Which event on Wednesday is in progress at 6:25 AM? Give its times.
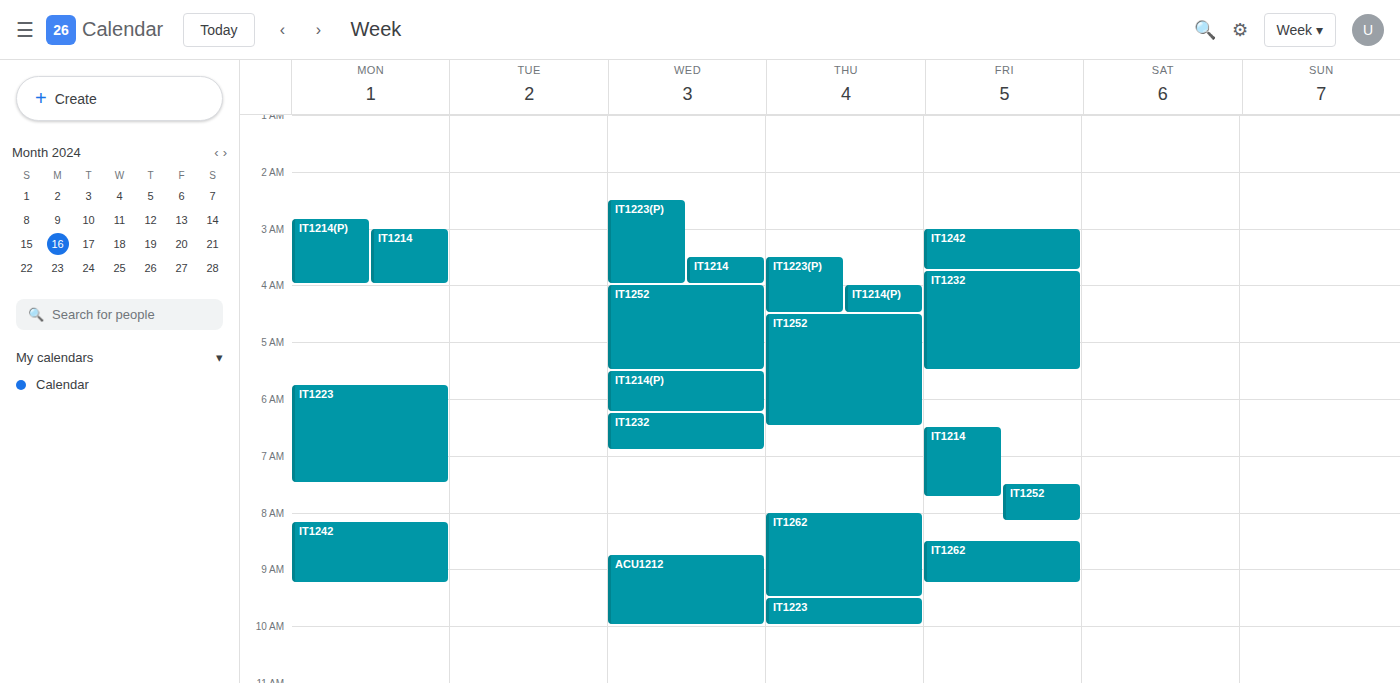
"IT1232", 6:15 AM to 6:55 AM